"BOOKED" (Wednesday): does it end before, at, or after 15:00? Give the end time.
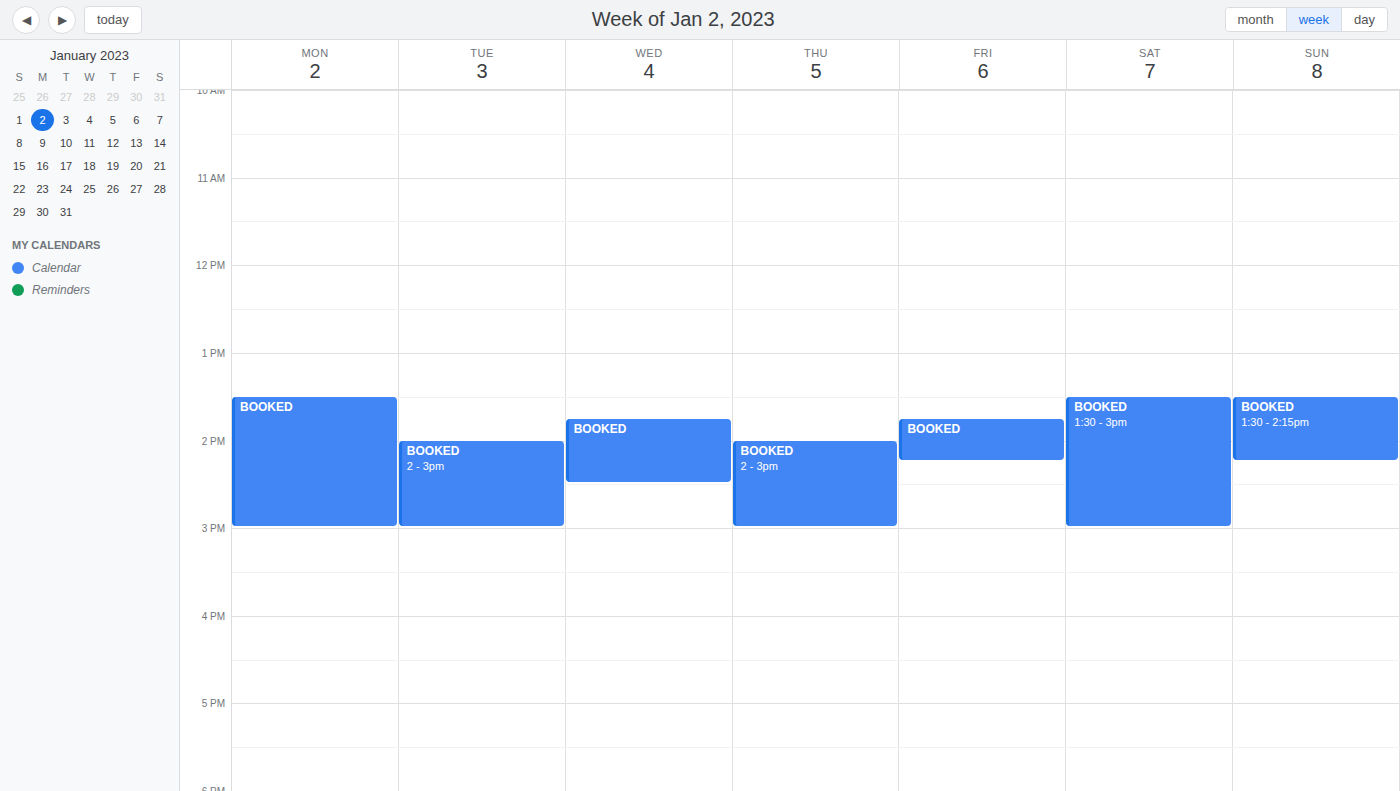
14:30 -- before 15:00, 30 minutes above the 15:00 line.